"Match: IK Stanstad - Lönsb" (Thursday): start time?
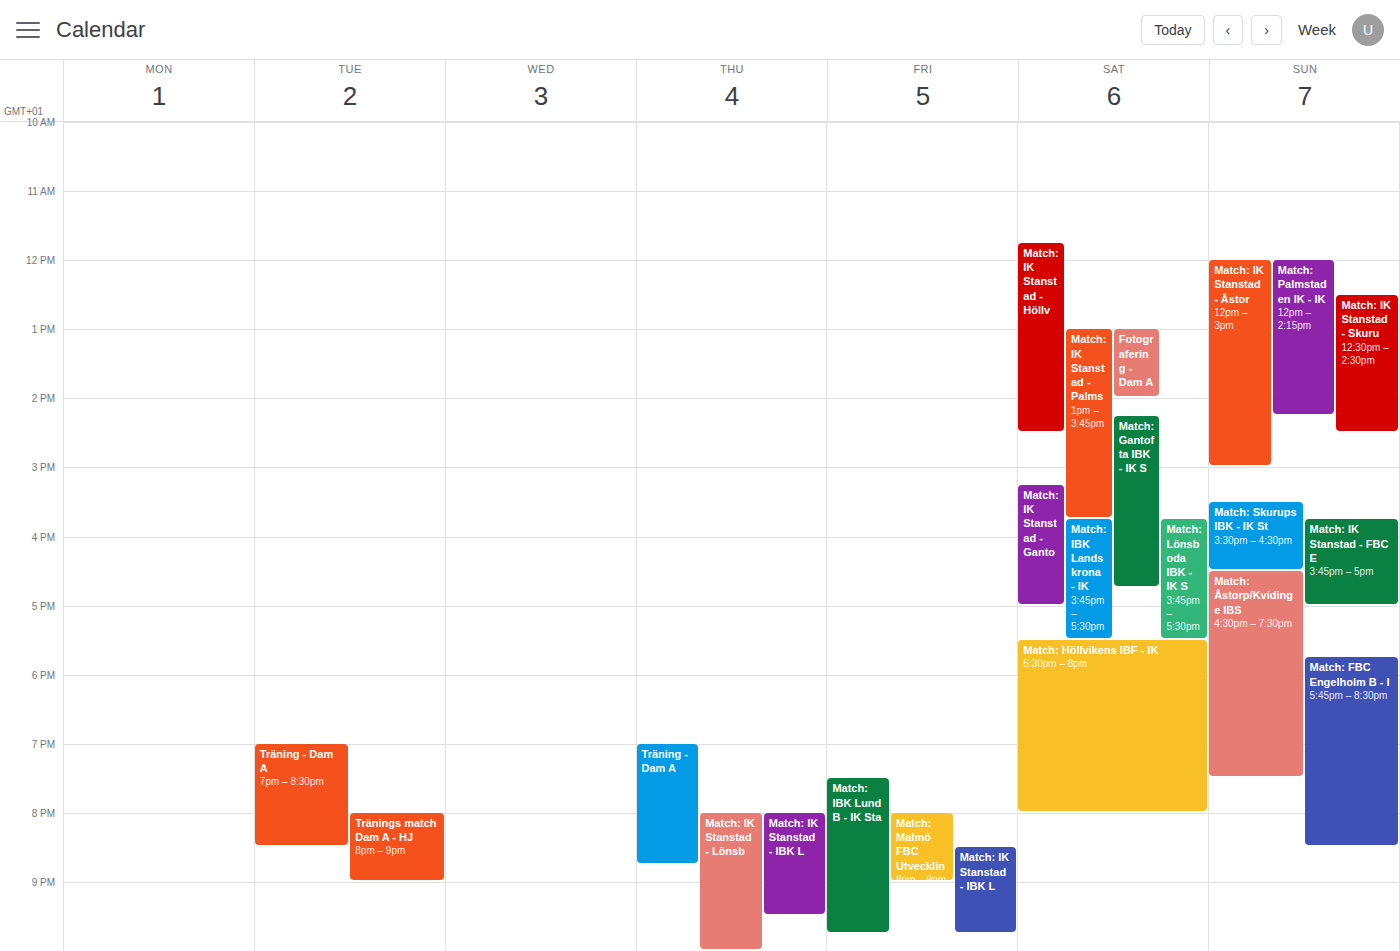
8:00 PM